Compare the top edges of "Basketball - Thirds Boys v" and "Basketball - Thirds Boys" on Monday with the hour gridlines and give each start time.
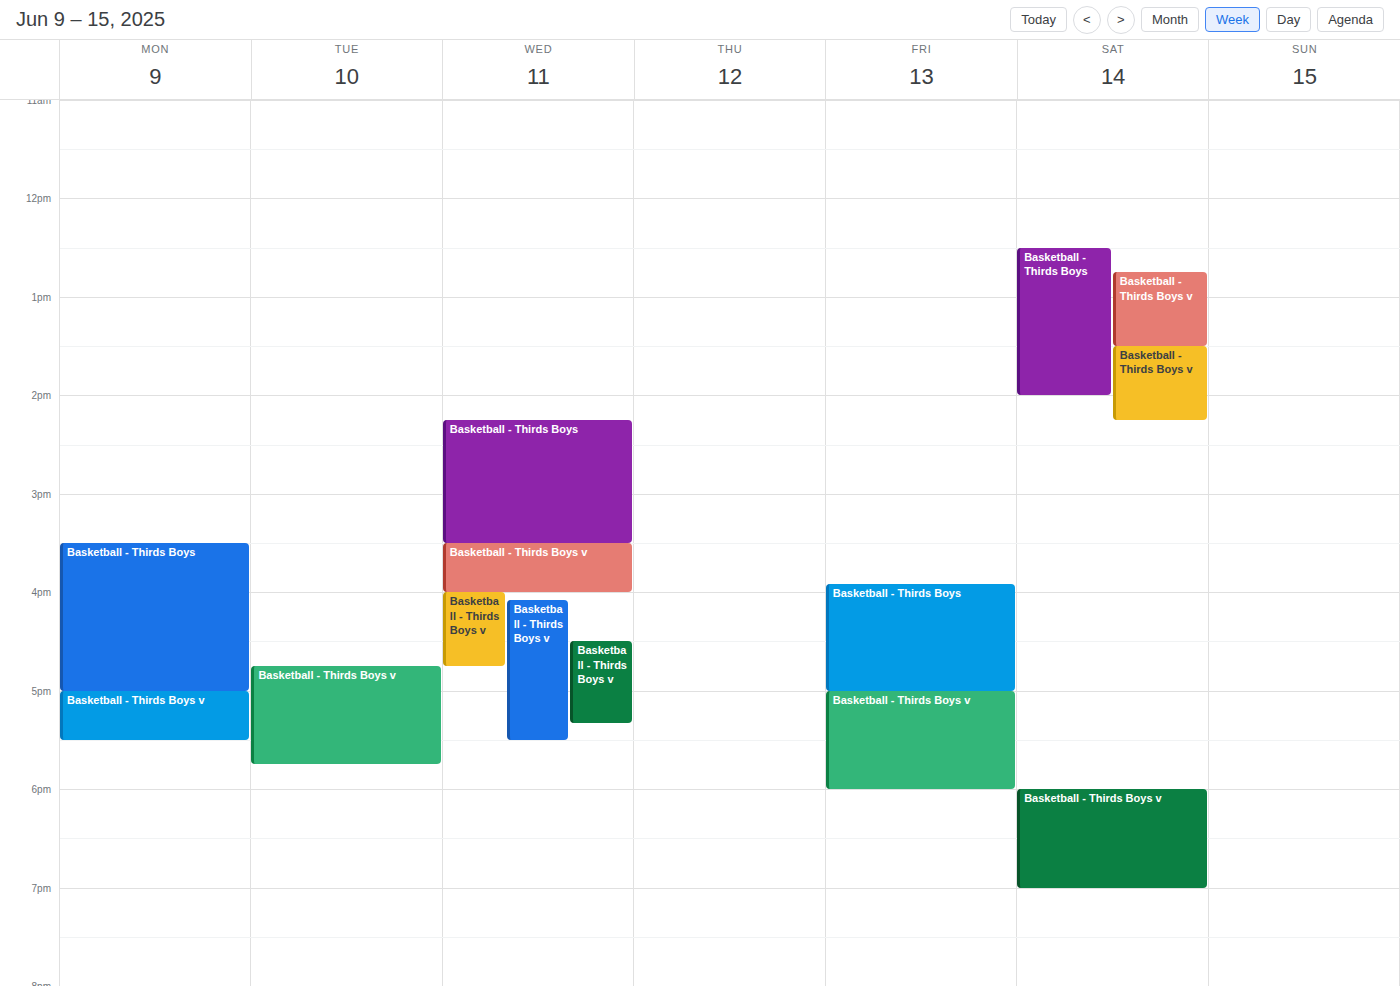
"Basketball - Thirds Boys v": 5:00 PM, exactly on the 5 PM line. "Basketball - Thirds Boys": 3:30 PM, halfway between the 3 PM and 4 PM lines.